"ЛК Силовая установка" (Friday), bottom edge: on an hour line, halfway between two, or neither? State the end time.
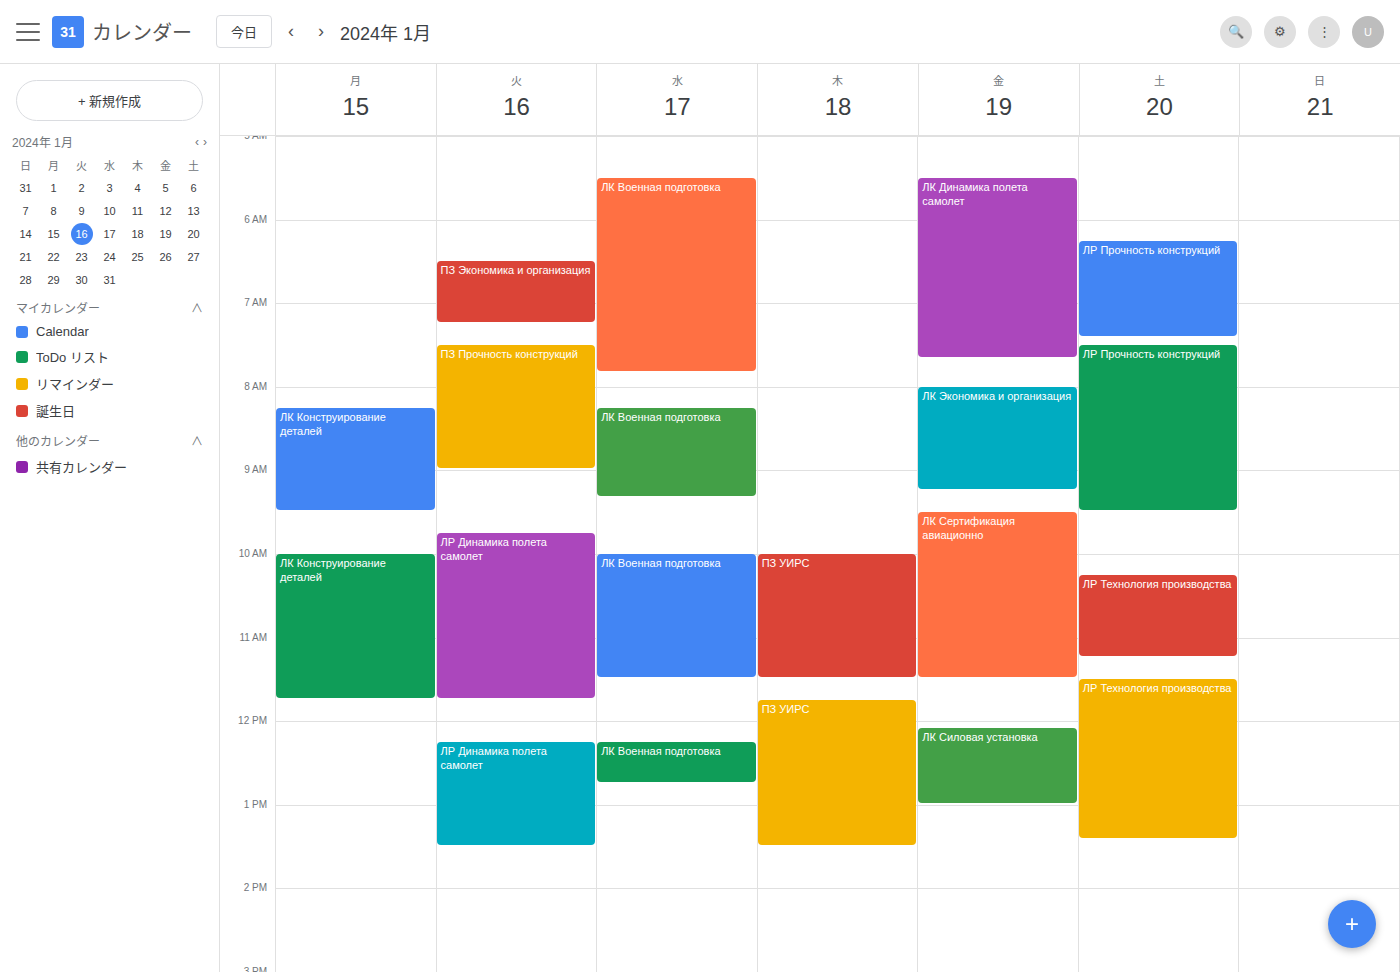
1:00 PM -- exactly on the 1 PM line.